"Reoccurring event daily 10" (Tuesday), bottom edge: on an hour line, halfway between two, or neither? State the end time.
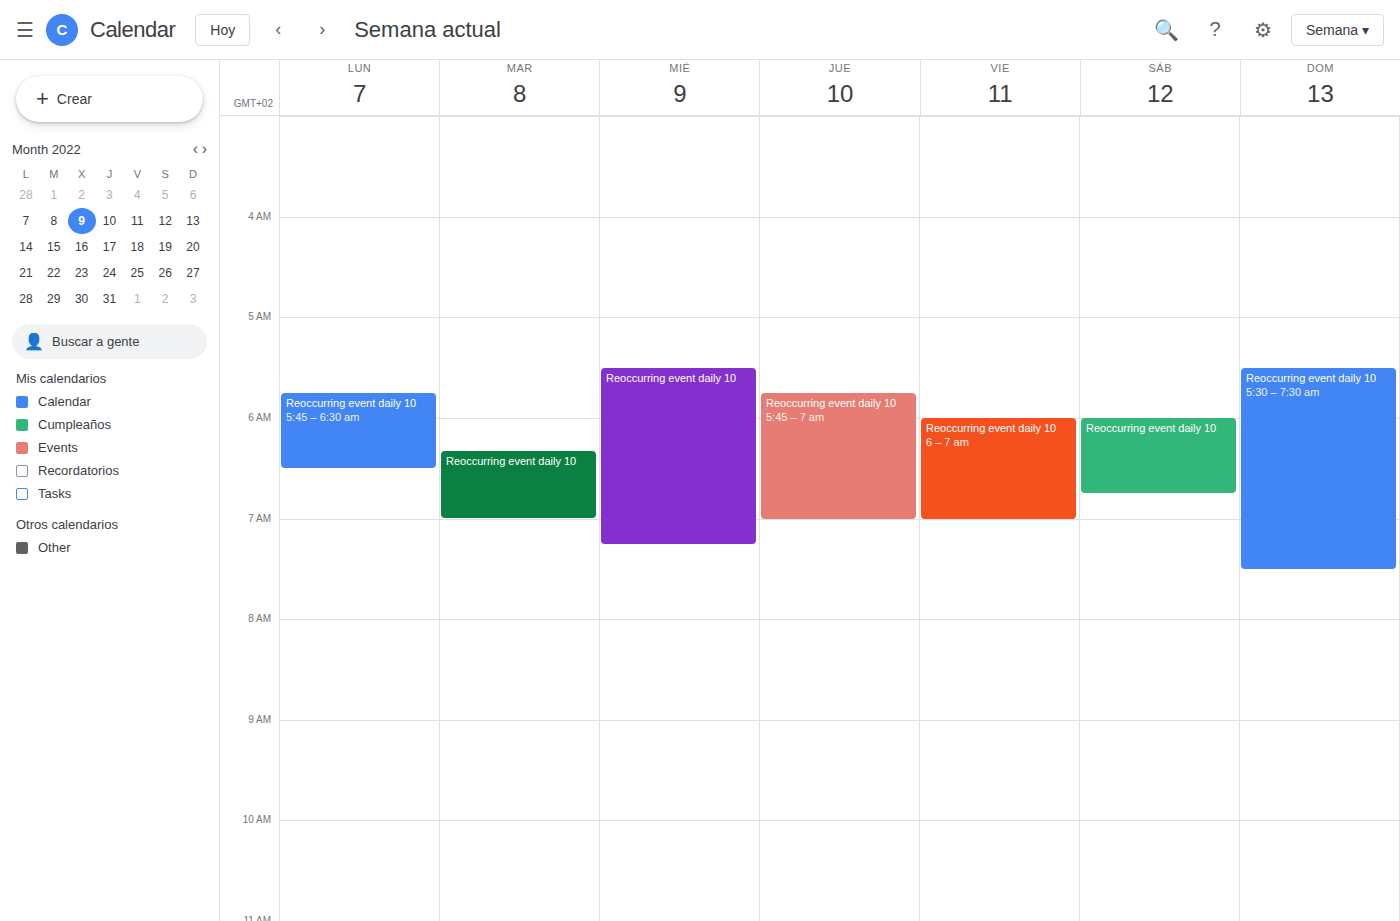
7:00 AM -- exactly on the 7 AM line.